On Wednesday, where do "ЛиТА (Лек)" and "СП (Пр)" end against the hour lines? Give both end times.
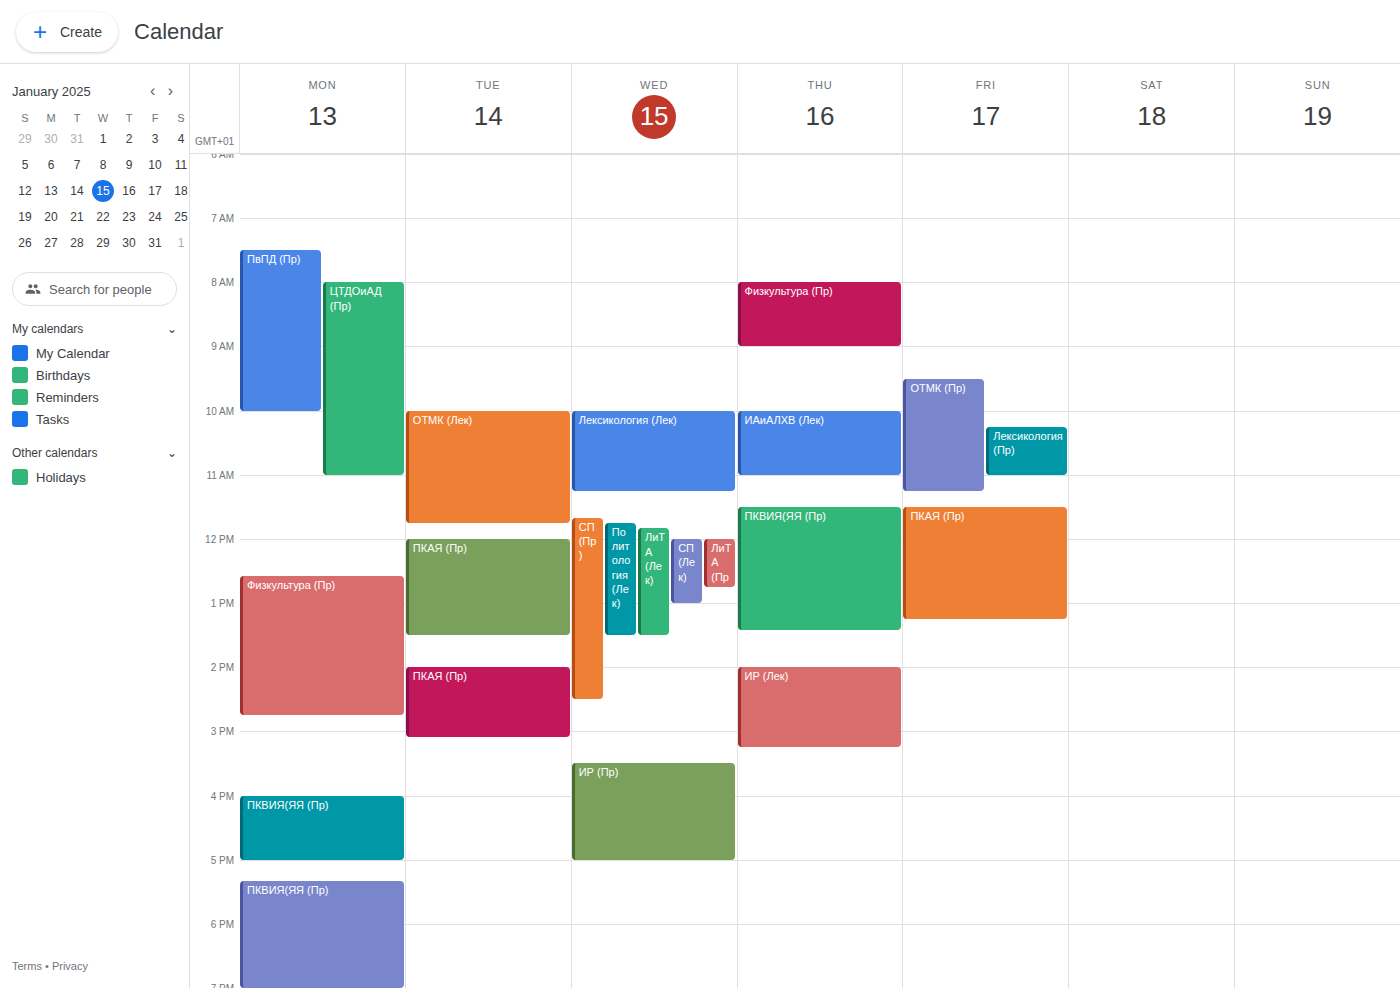
"ЛиТА (Лек)": 1:30 PM, halfway between the 1 PM and 2 PM lines. "СП (Пр)": 2:30 PM, halfway between the 2 PM and 3 PM lines.